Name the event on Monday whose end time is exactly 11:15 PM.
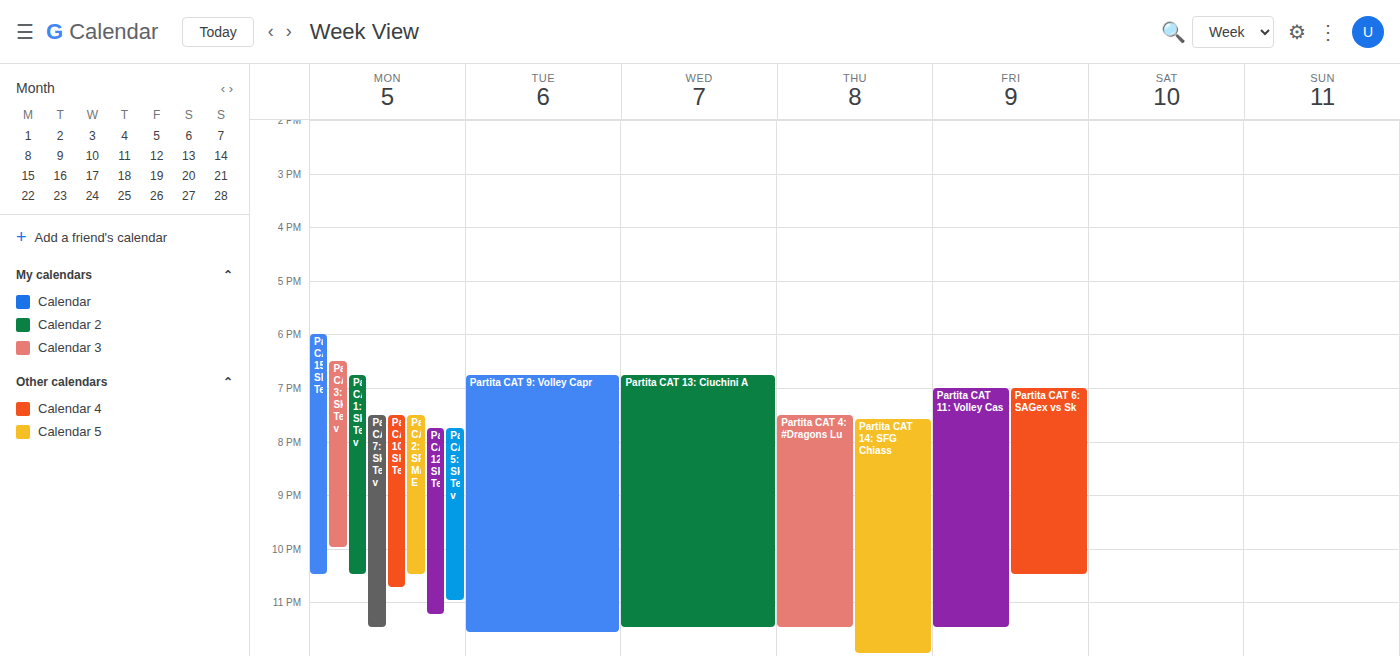
"Partita CAT 12: Skål Team"